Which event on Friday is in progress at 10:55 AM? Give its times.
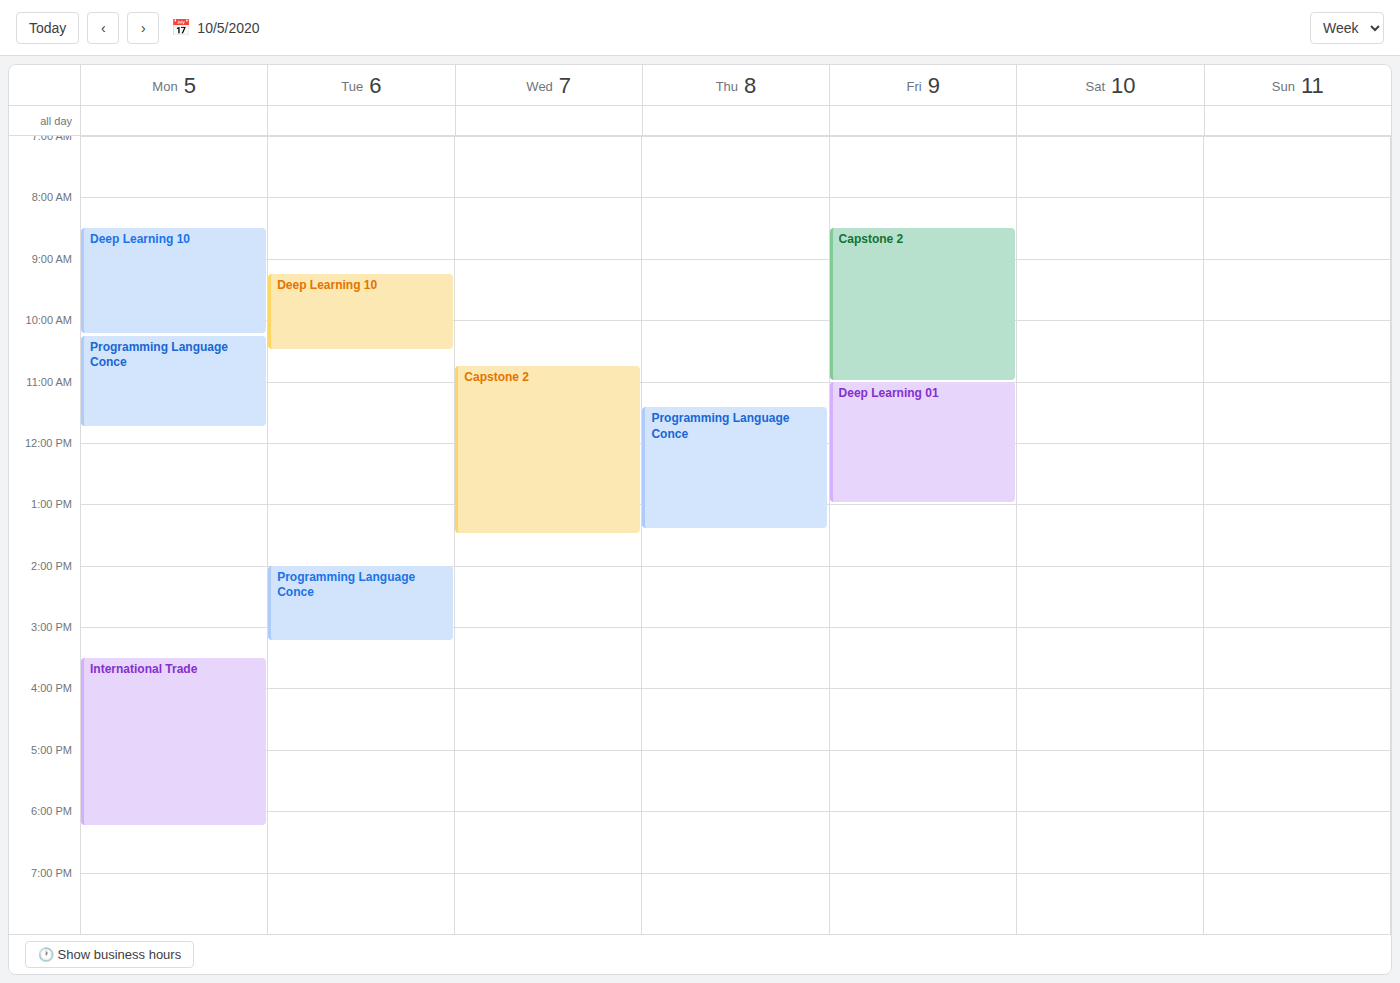
"Capstone 2", 8:30 AM to 11:00 AM